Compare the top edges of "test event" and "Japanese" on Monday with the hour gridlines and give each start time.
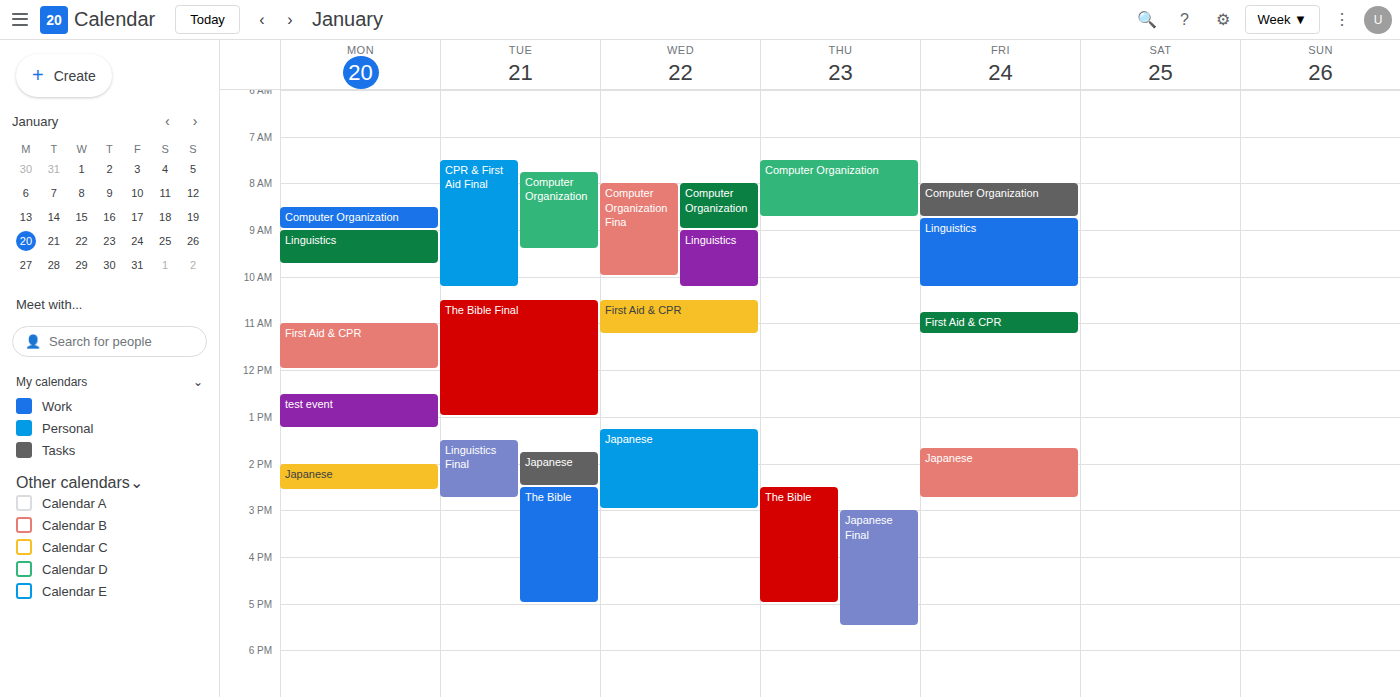
"test event": 12:30, halfway between the 12:00 and 13:00 lines. "Japanese": 14:00, exactly on the 14:00 line.